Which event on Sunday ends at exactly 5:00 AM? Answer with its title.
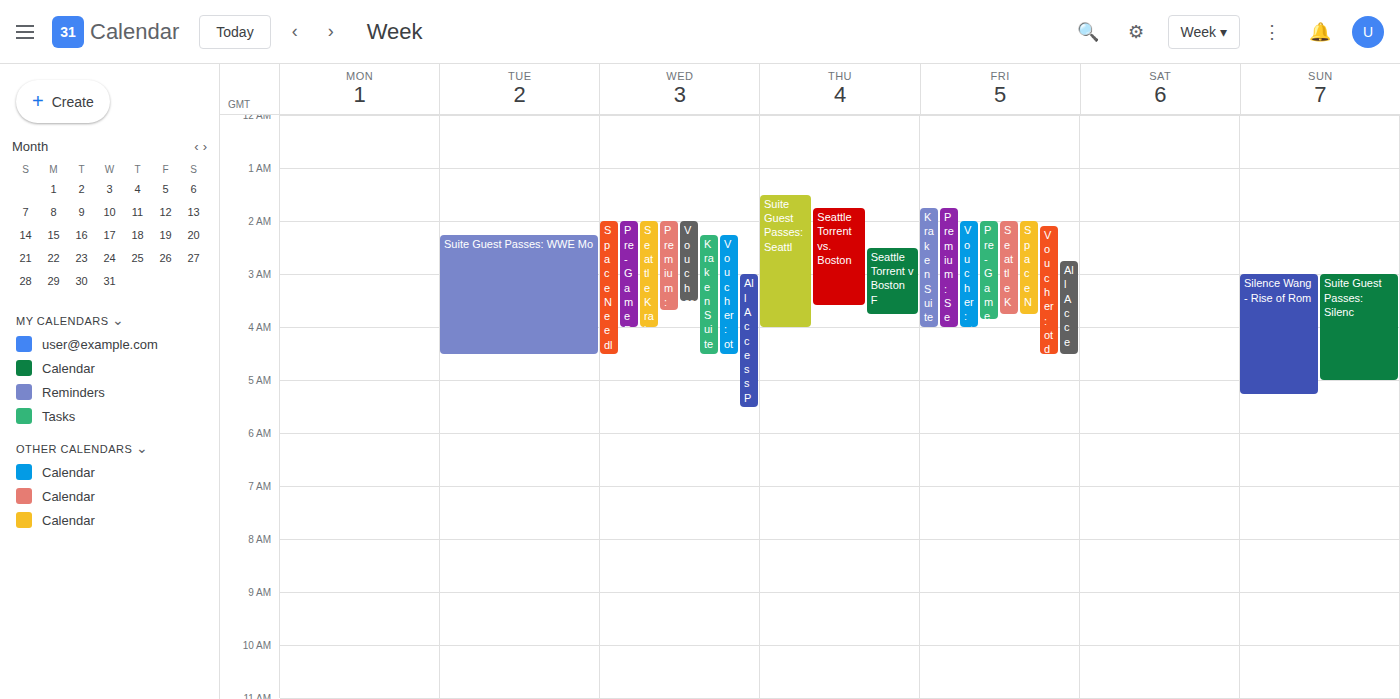
"Suite Guest Passes: Silenc"